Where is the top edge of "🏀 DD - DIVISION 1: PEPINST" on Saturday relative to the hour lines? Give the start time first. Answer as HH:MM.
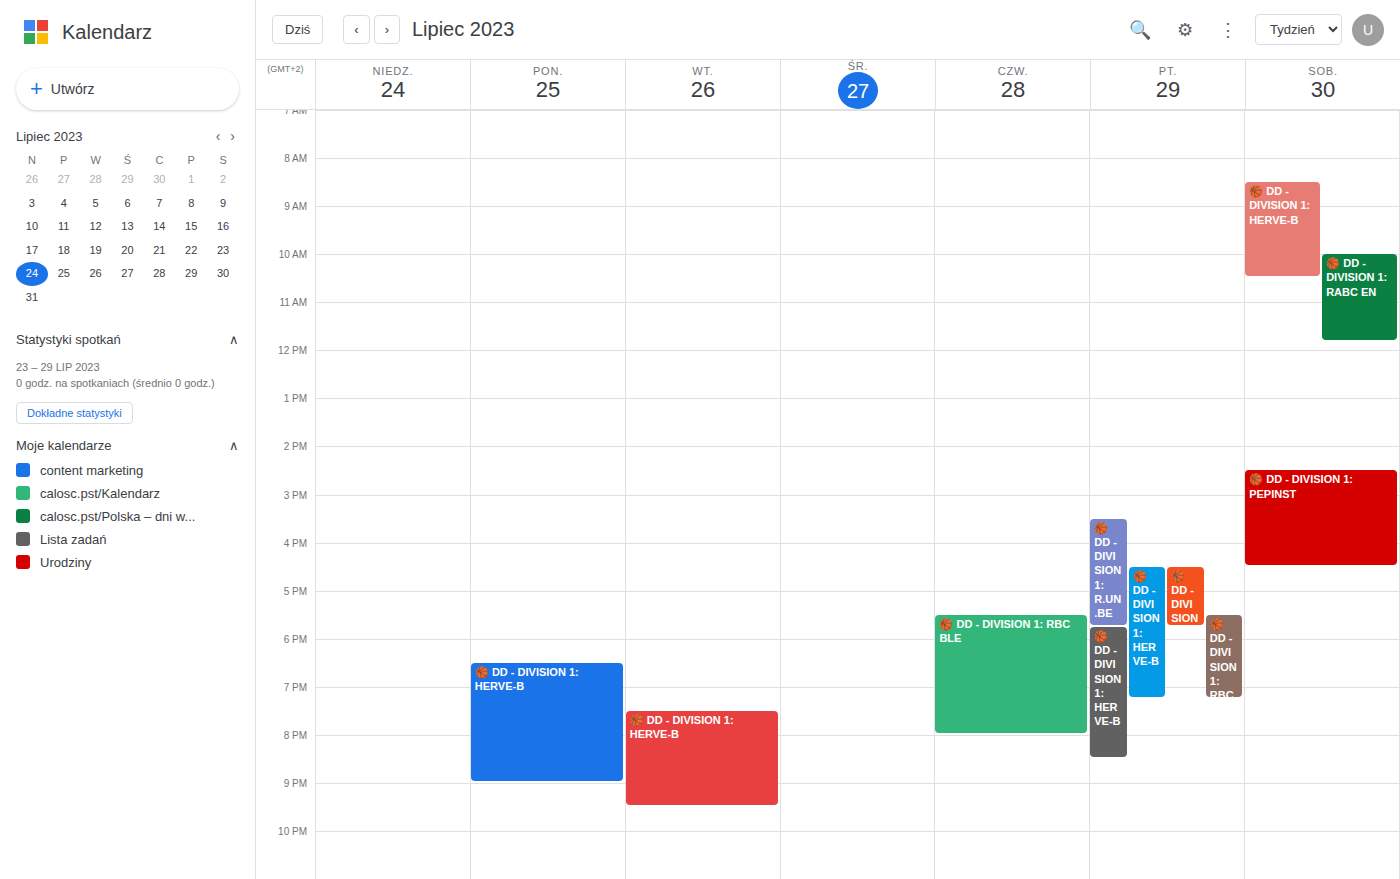
14:30 -- halfway between the 14:00 and 15:00 lines.